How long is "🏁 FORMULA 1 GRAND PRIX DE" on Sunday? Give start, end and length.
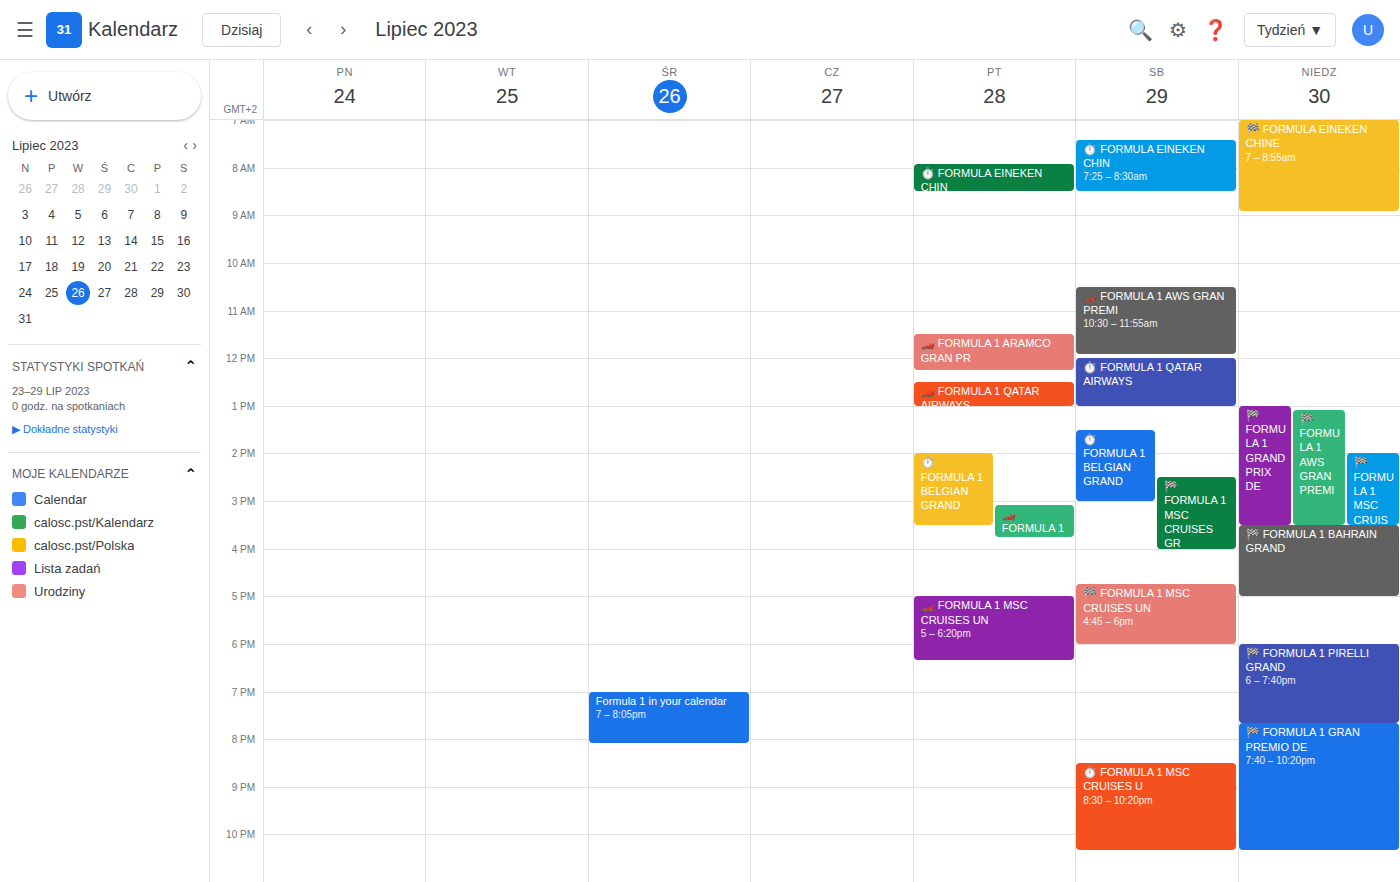
1:00 PM to 3:30 PM, 2 hours 30 minutes